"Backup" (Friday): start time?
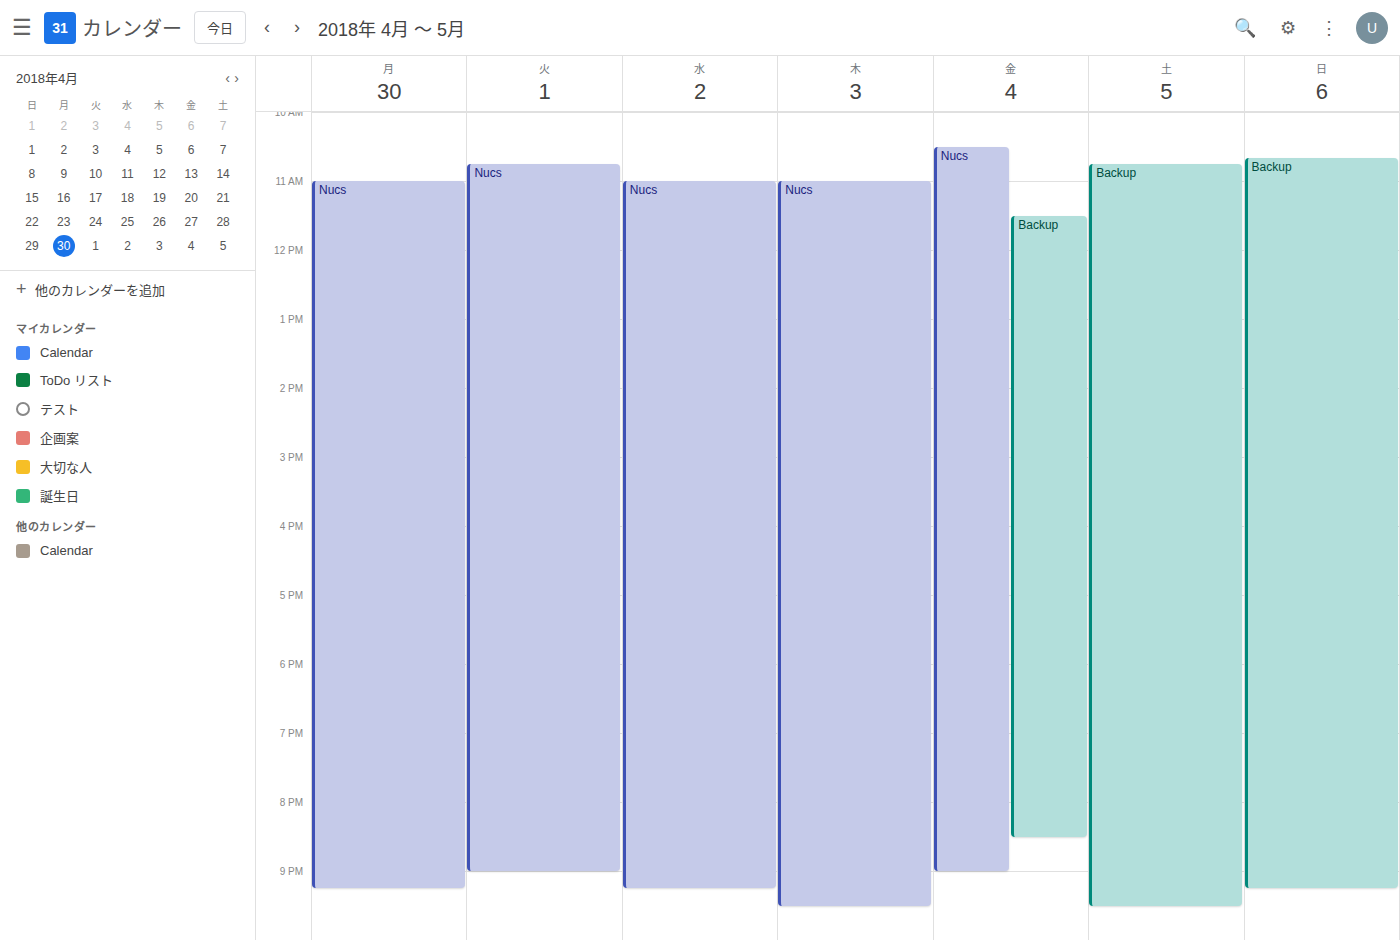
11:30 AM